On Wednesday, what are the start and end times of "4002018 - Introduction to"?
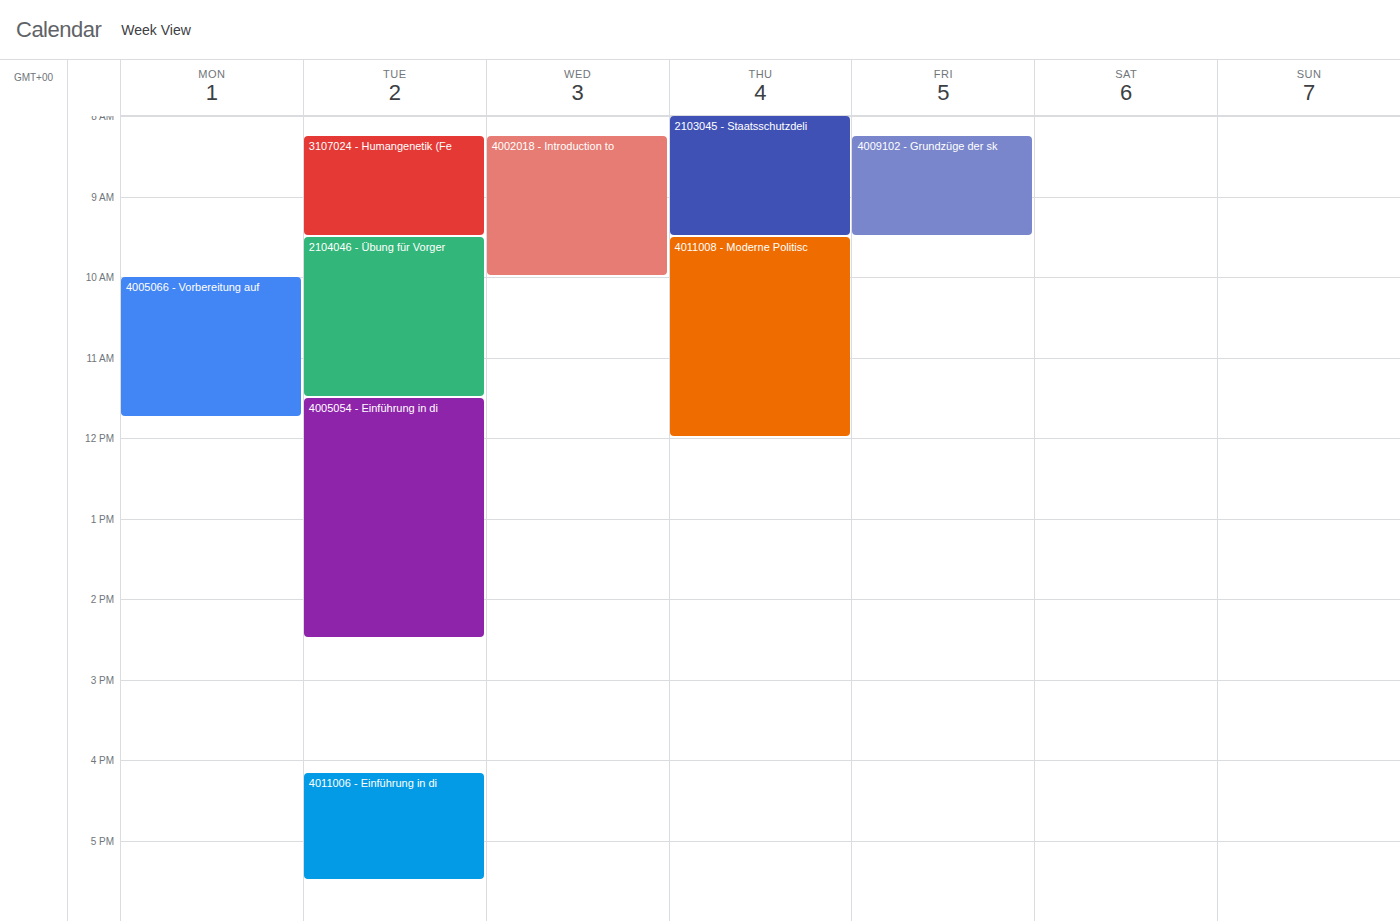
8:15 AM to 10:00 AM